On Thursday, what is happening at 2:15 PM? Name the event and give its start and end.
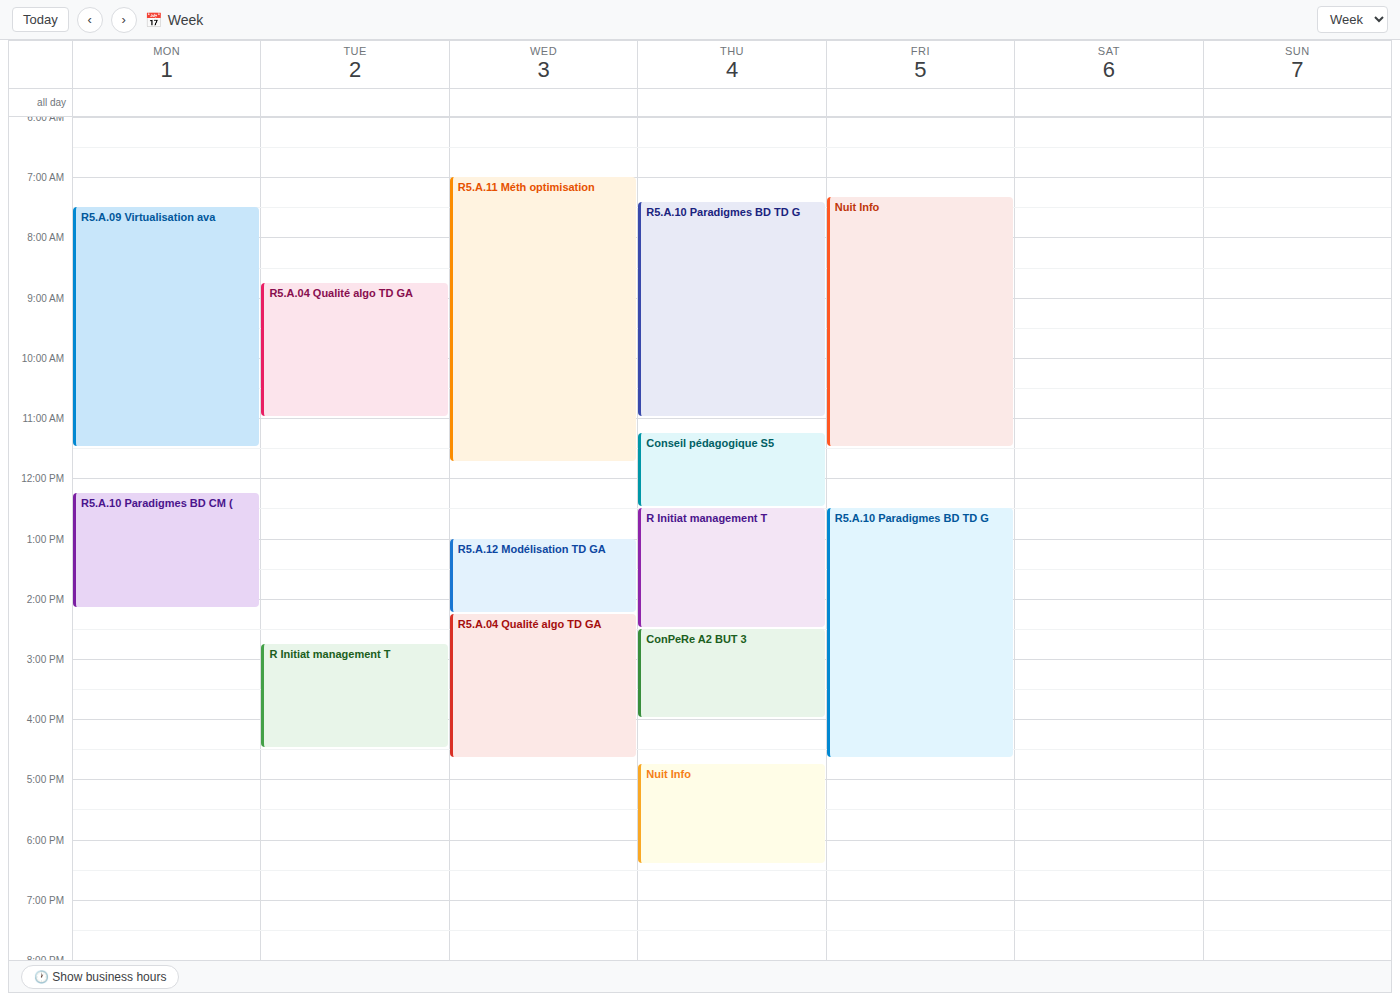
"R Initiat management T", 12:30 PM to 2:30 PM